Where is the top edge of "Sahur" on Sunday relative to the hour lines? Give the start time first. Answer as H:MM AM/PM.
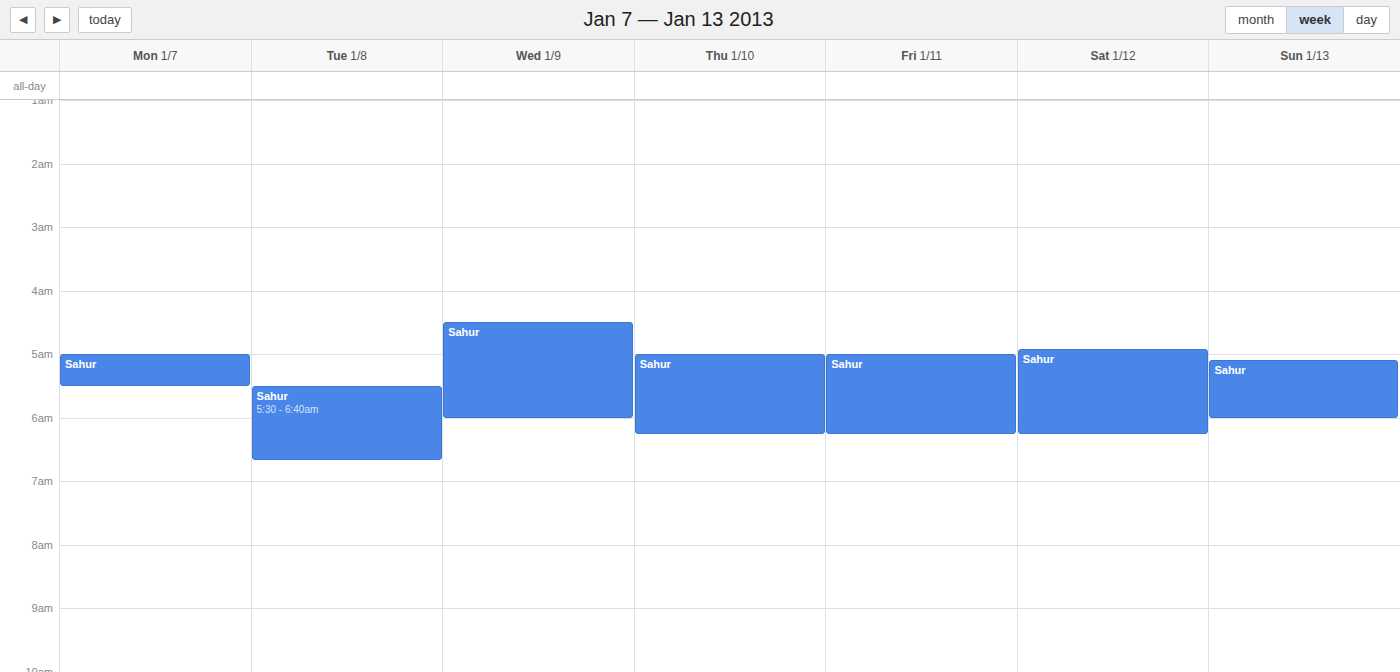
5:05 AM -- neither: 5 minutes below the 5 AM line and 55 minutes above the 6 AM line.